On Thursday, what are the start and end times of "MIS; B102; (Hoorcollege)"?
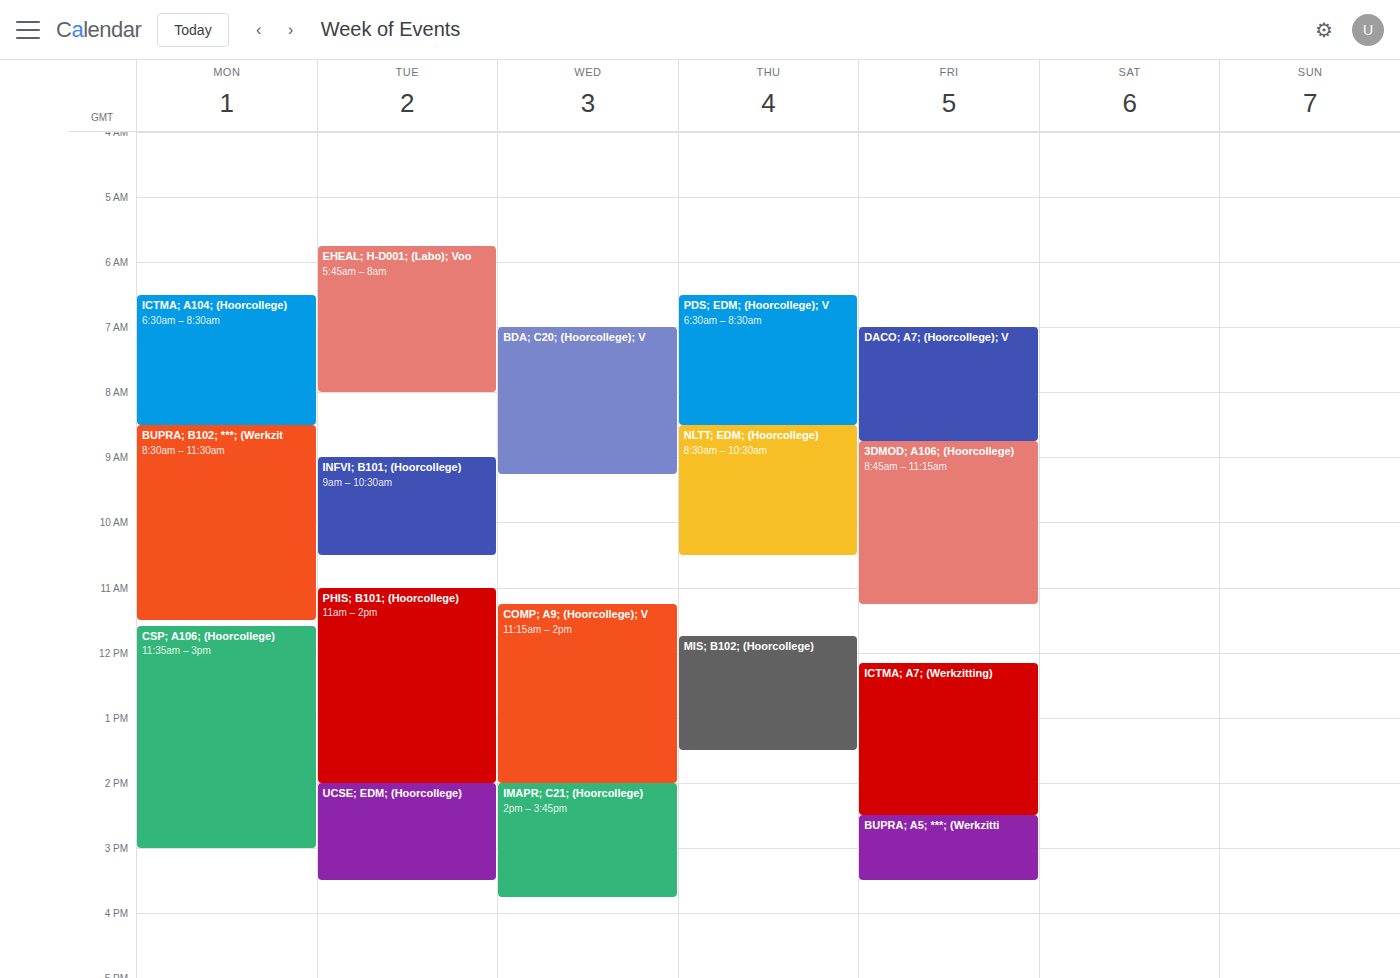
11:45 AM to 1:30 PM